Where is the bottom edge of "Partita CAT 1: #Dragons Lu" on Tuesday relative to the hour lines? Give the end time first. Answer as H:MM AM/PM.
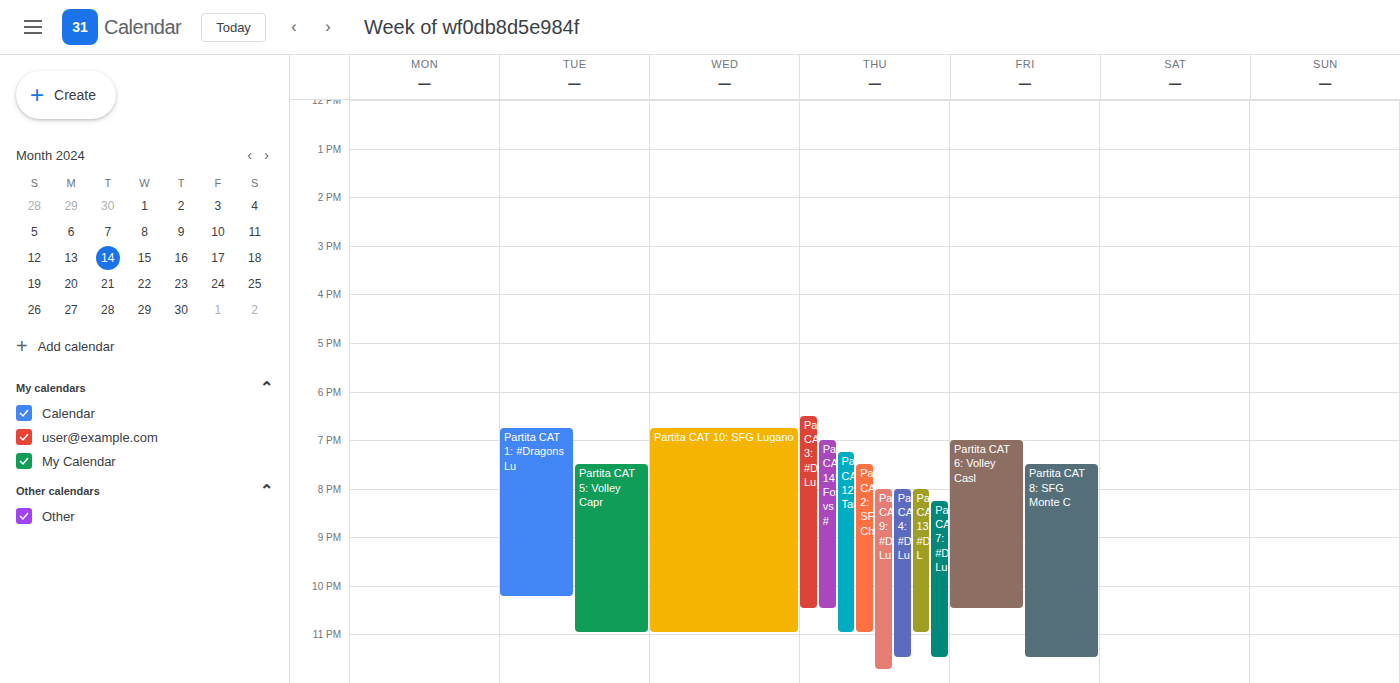
10:15 PM -- neither: a quarter of the way from the 10 PM line to the 11 PM line.